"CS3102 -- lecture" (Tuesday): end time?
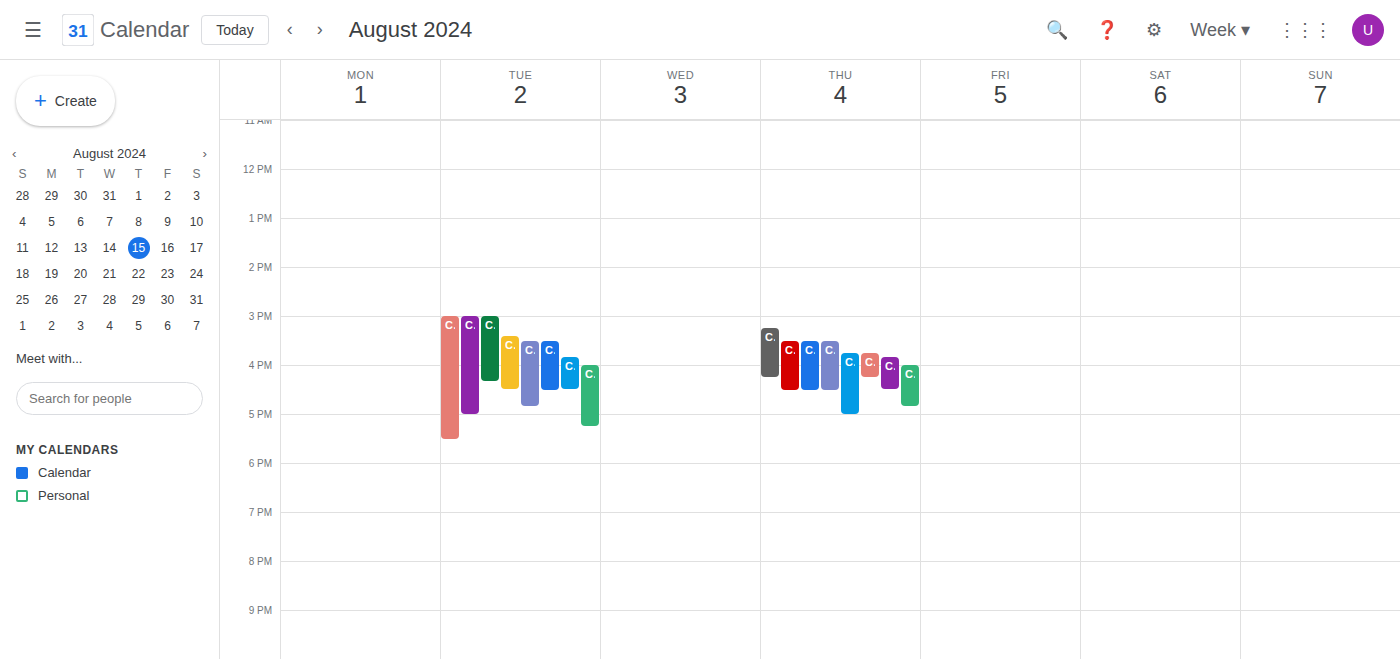
4:20 PM